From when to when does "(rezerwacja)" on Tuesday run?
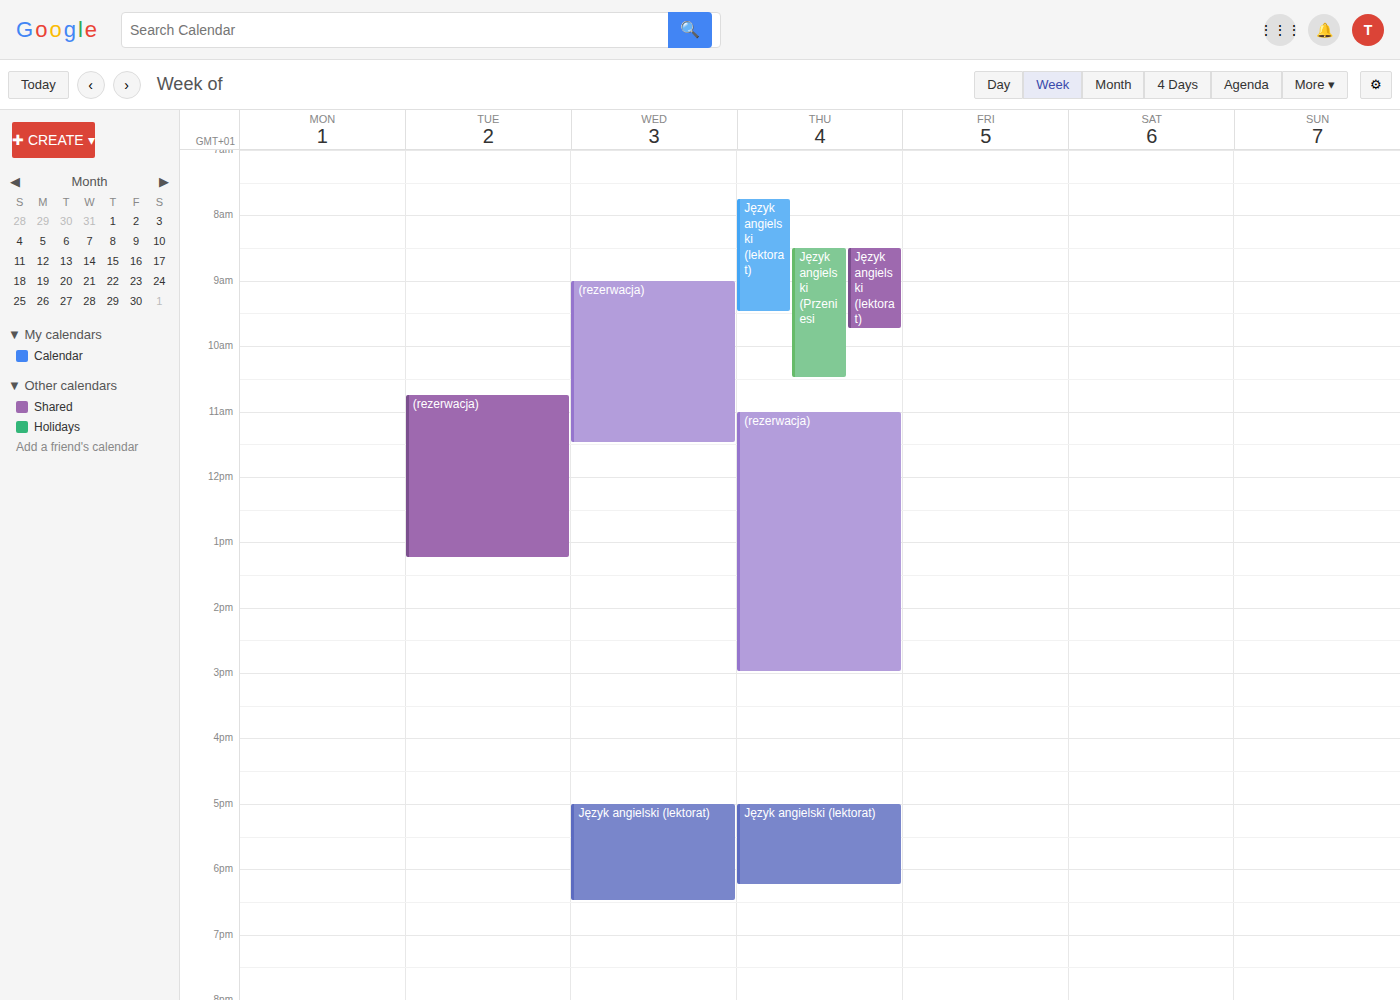
10:45 AM to 1:15 PM